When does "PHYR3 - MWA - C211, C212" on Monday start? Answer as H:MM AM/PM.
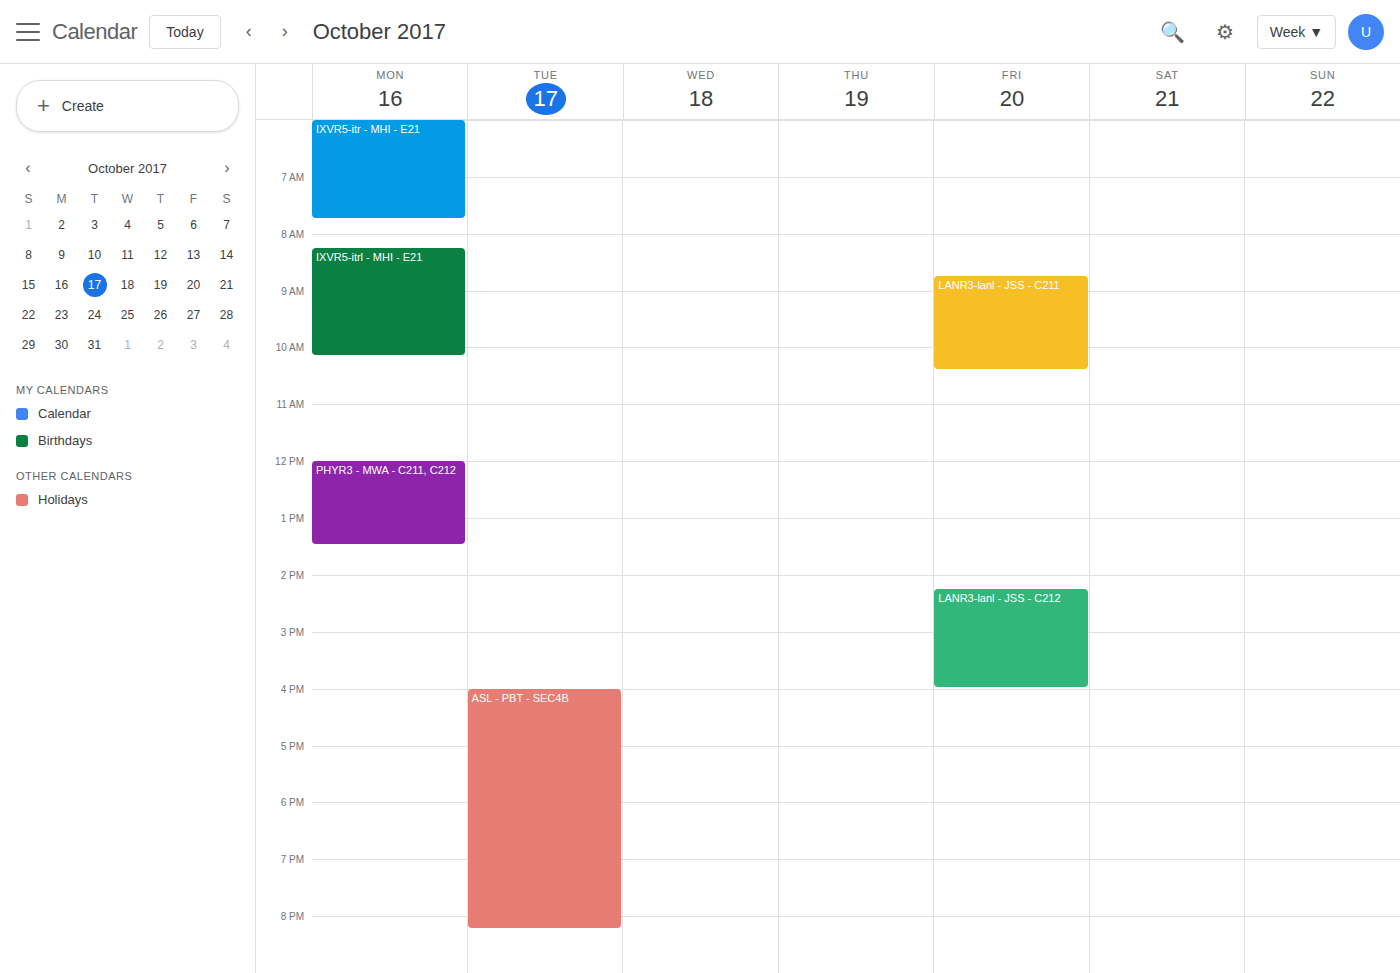
12:00 PM